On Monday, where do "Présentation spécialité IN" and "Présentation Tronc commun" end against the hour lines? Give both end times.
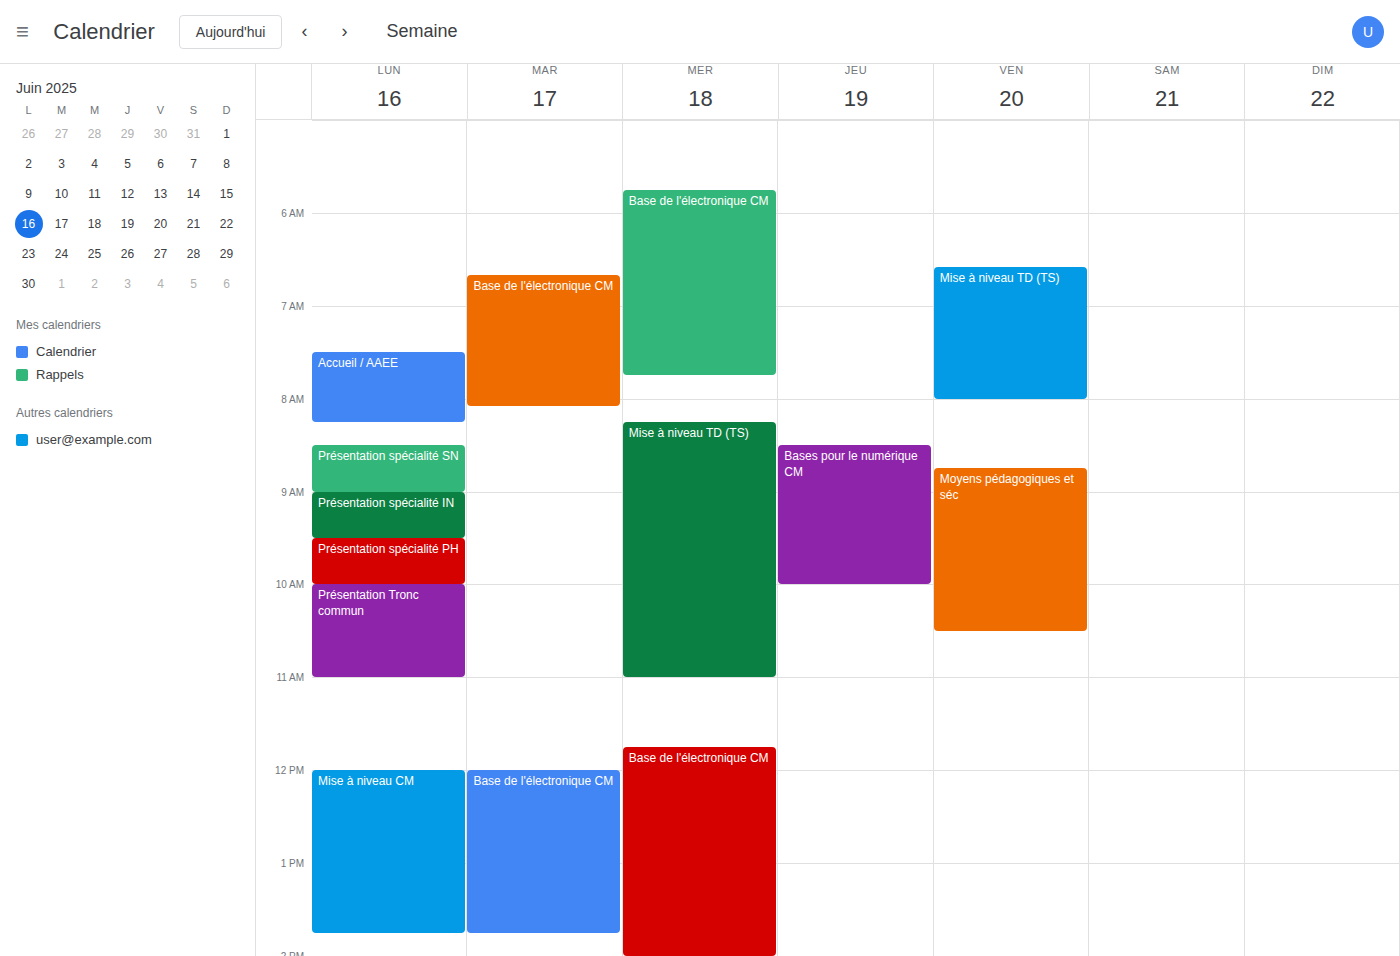
"Présentation spécialité IN": 9:30 AM, halfway between the 9 AM and 10 AM lines. "Présentation Tronc commun": 11:00 AM, exactly on the 11 AM line.